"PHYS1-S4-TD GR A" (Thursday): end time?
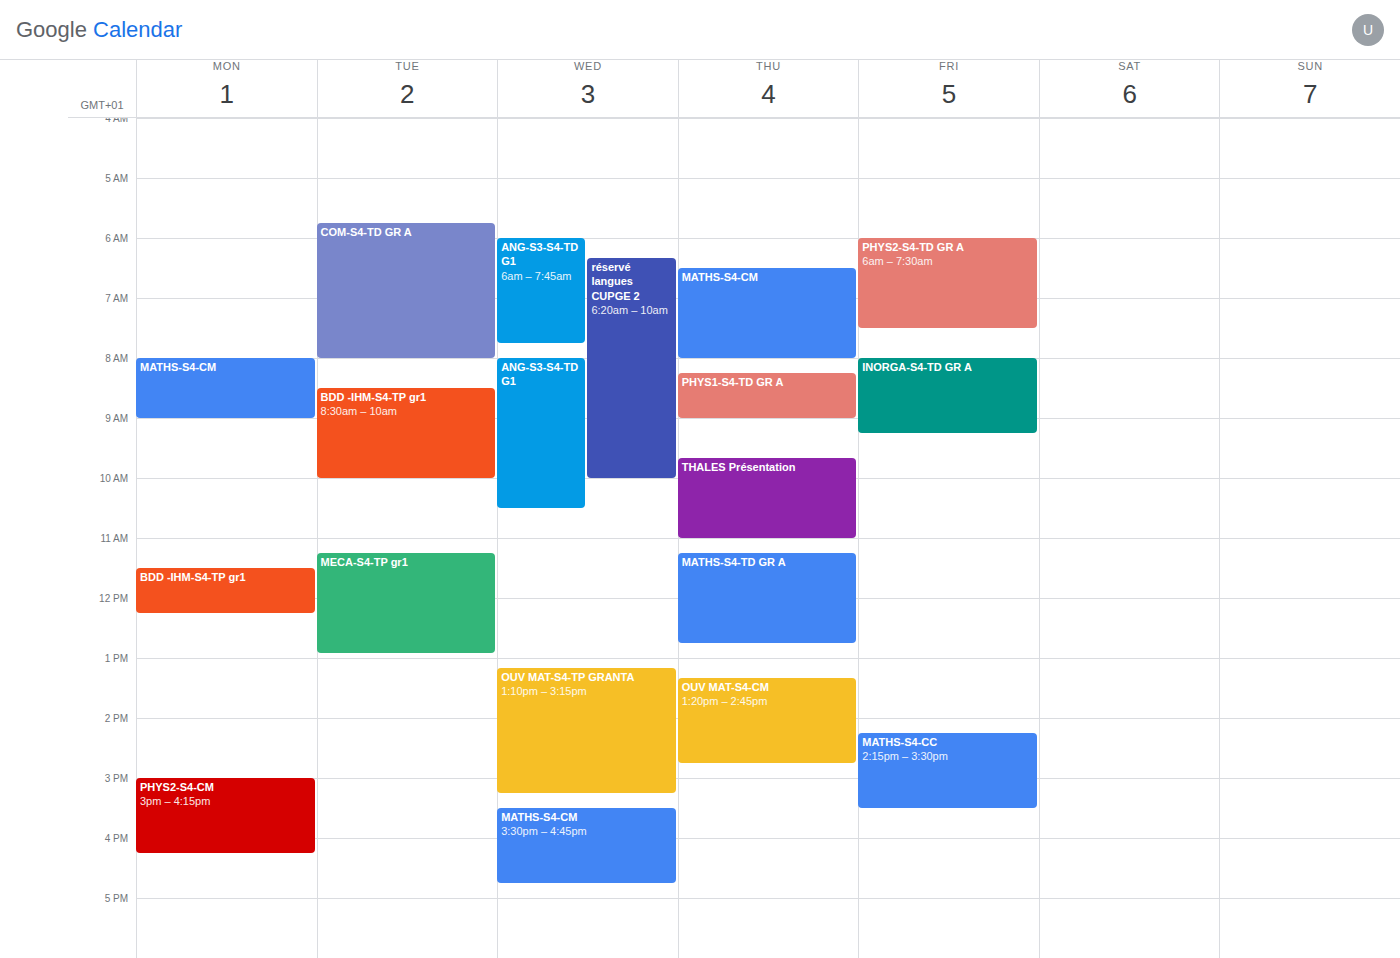
9:00 AM